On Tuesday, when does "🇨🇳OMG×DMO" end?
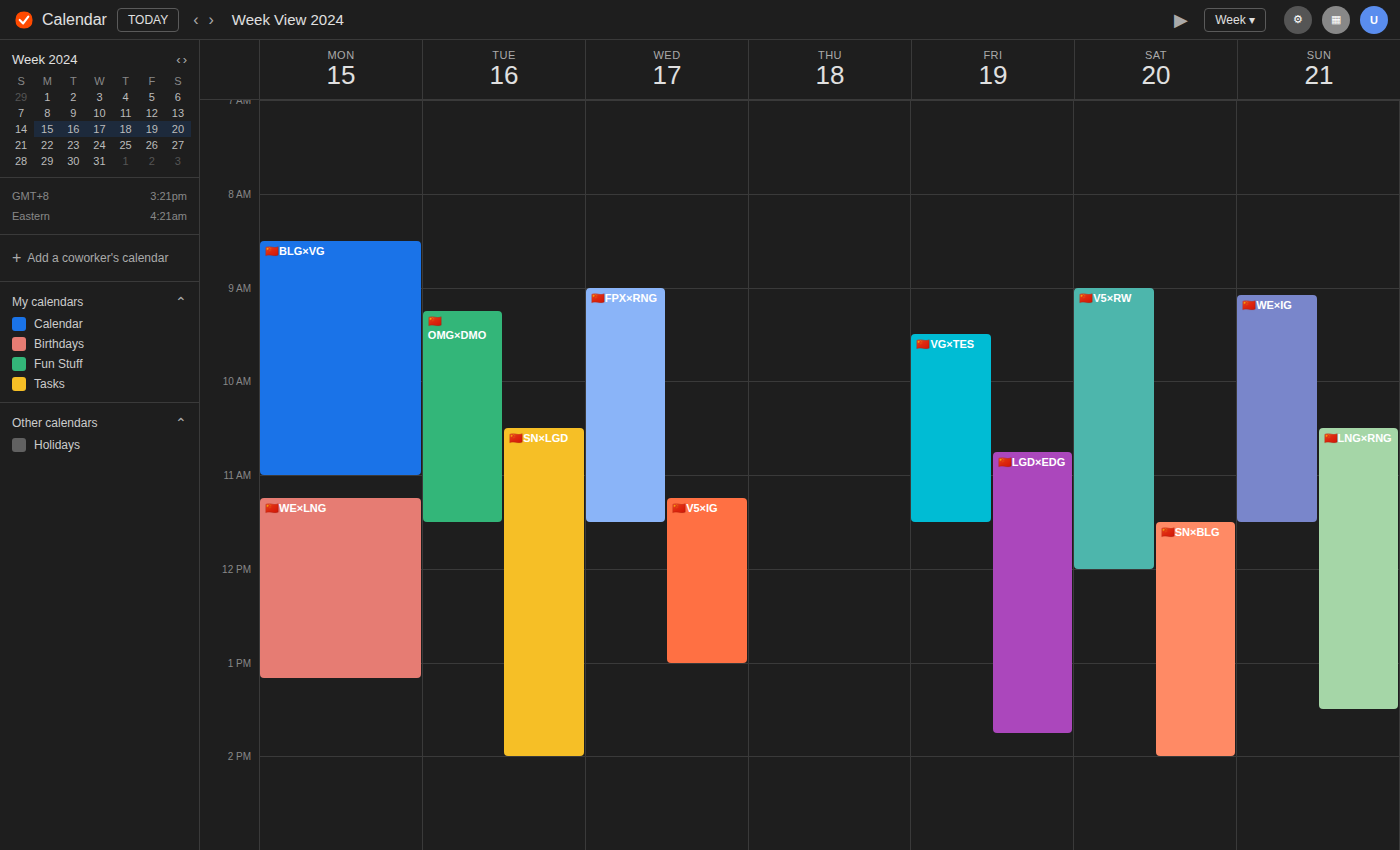
11:30 AM